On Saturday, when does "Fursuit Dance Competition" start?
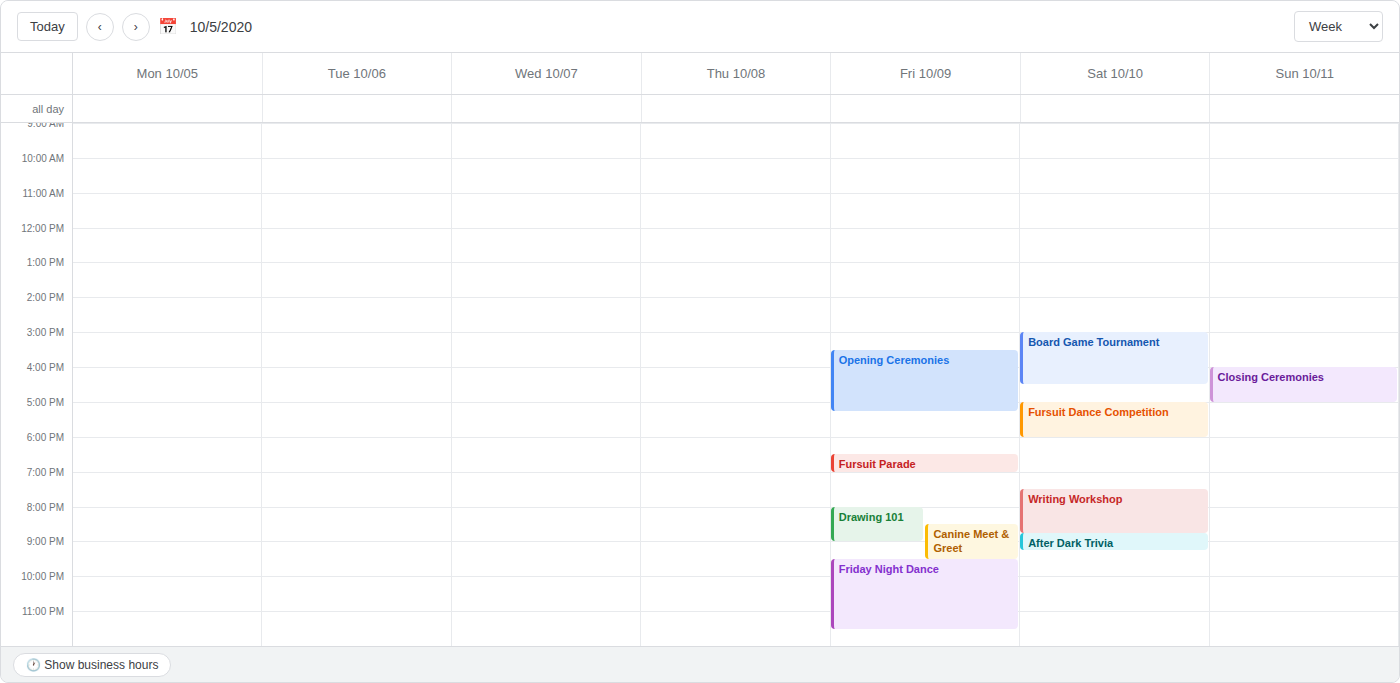
5:00 PM